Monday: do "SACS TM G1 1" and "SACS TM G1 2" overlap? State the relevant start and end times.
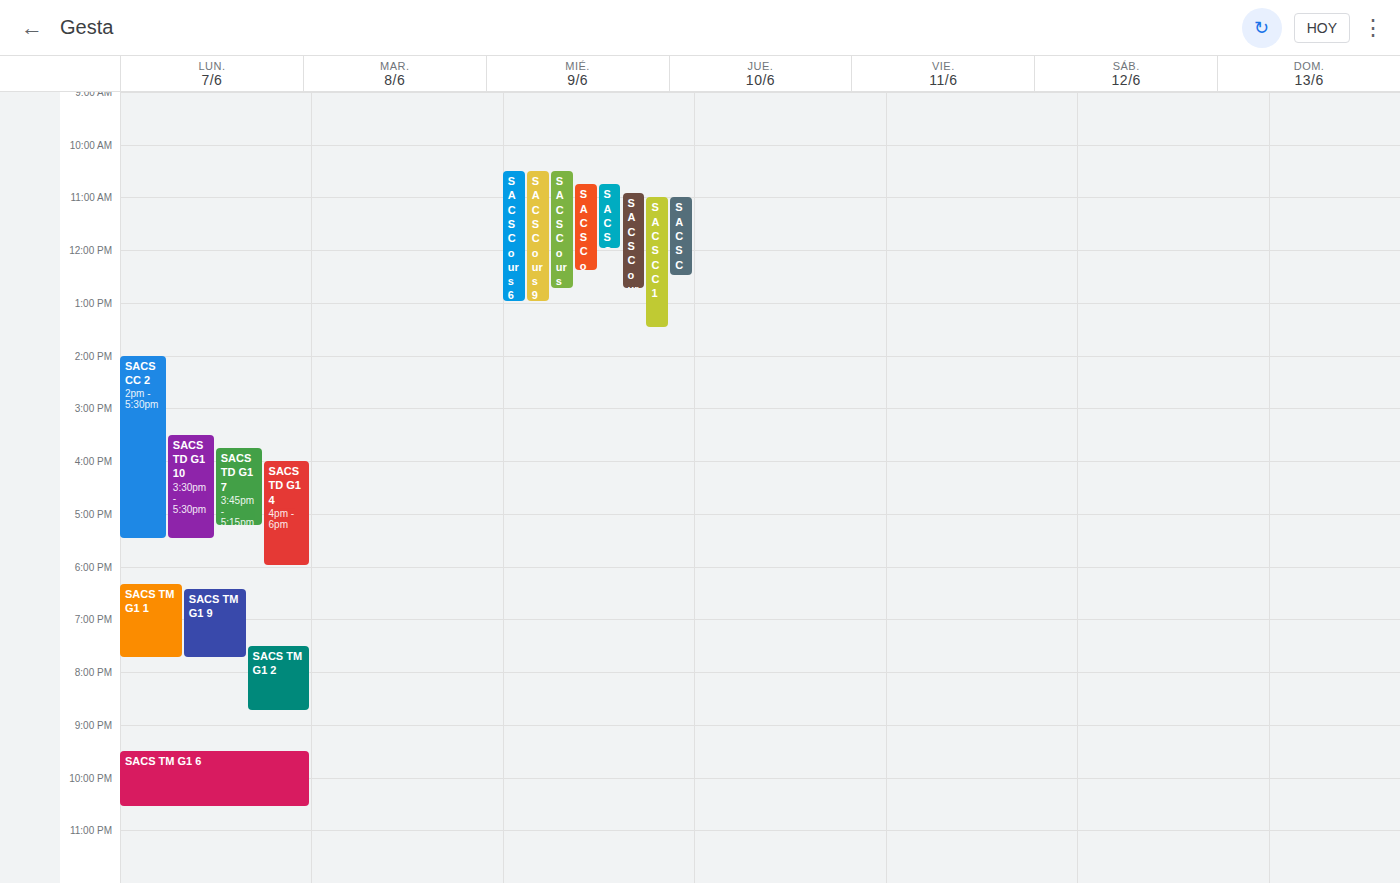
"SACS TM G1 2" starts at 7:30 PM, before "SACS TM G1 1" ends at 7:45 PM -- they overlap.